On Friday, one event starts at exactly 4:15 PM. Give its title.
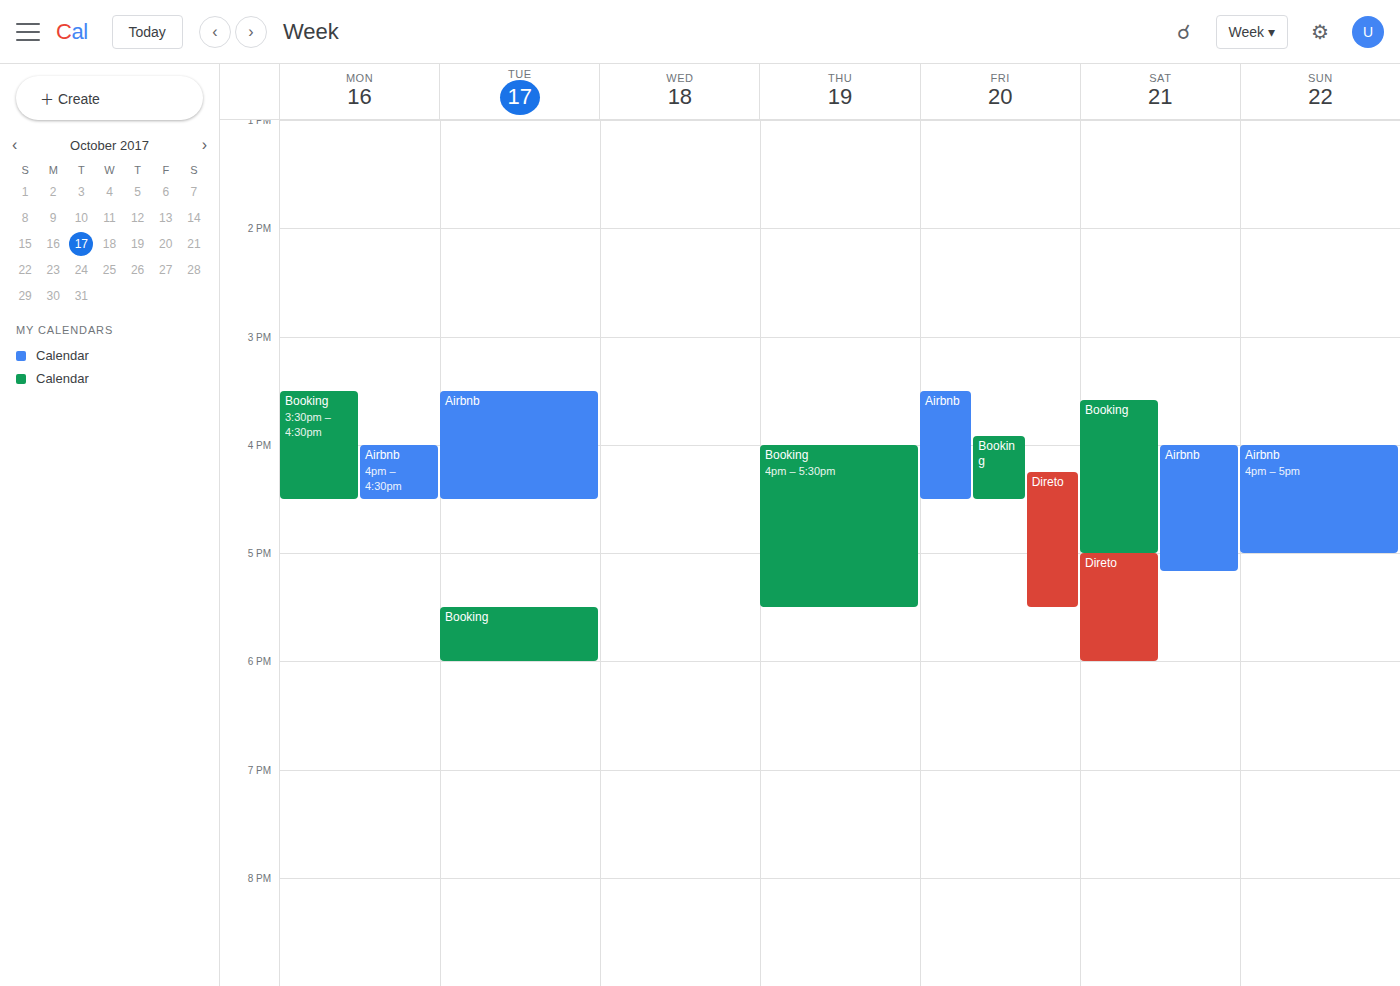
"Direto"